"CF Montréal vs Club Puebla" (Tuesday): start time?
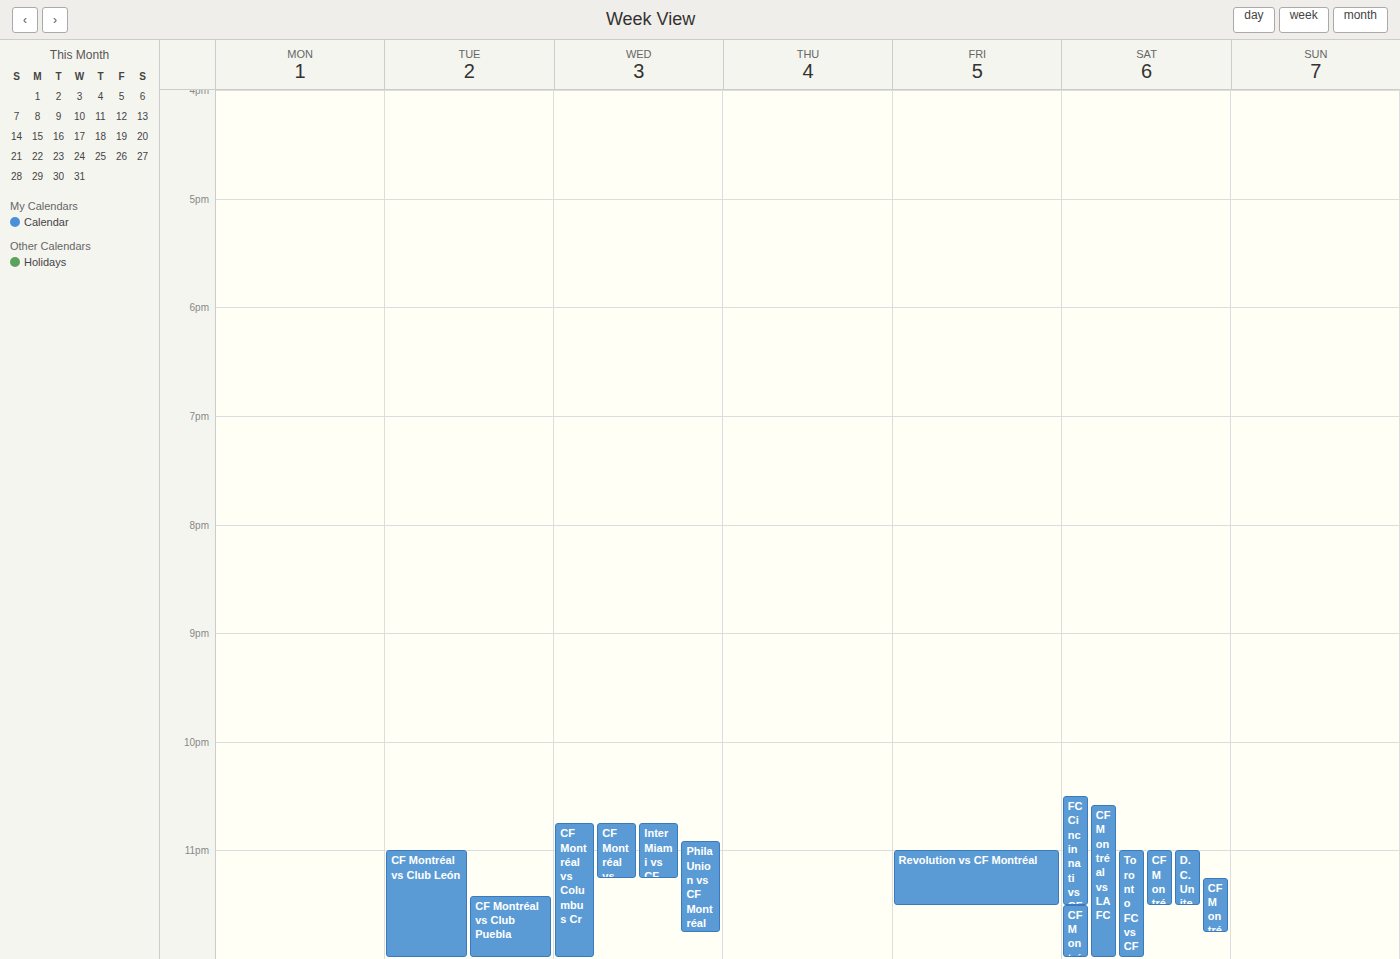
11:25 PM